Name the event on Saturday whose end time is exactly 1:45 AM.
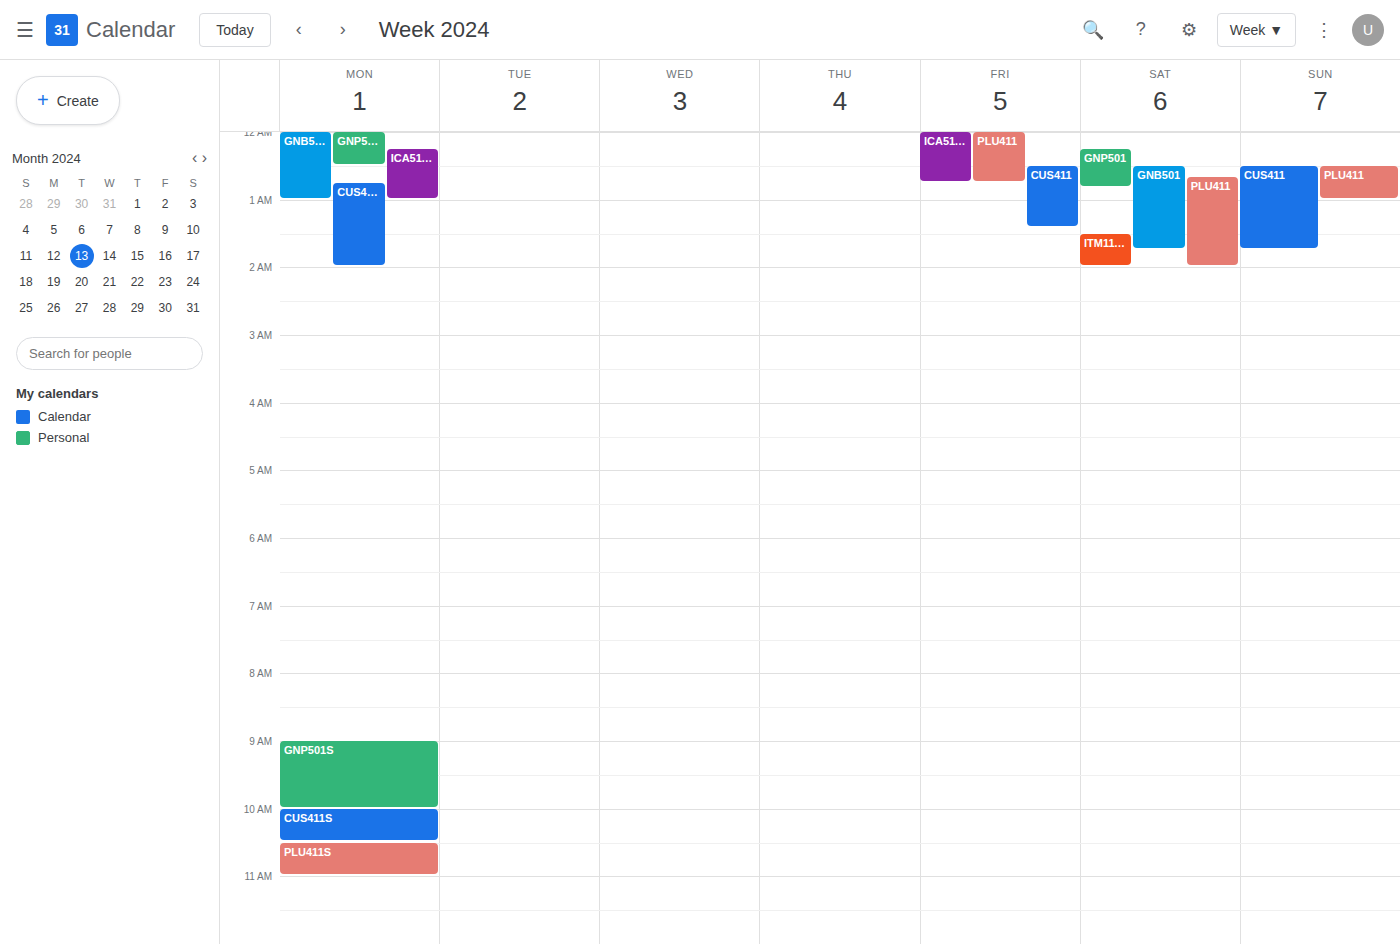
"GNB501"